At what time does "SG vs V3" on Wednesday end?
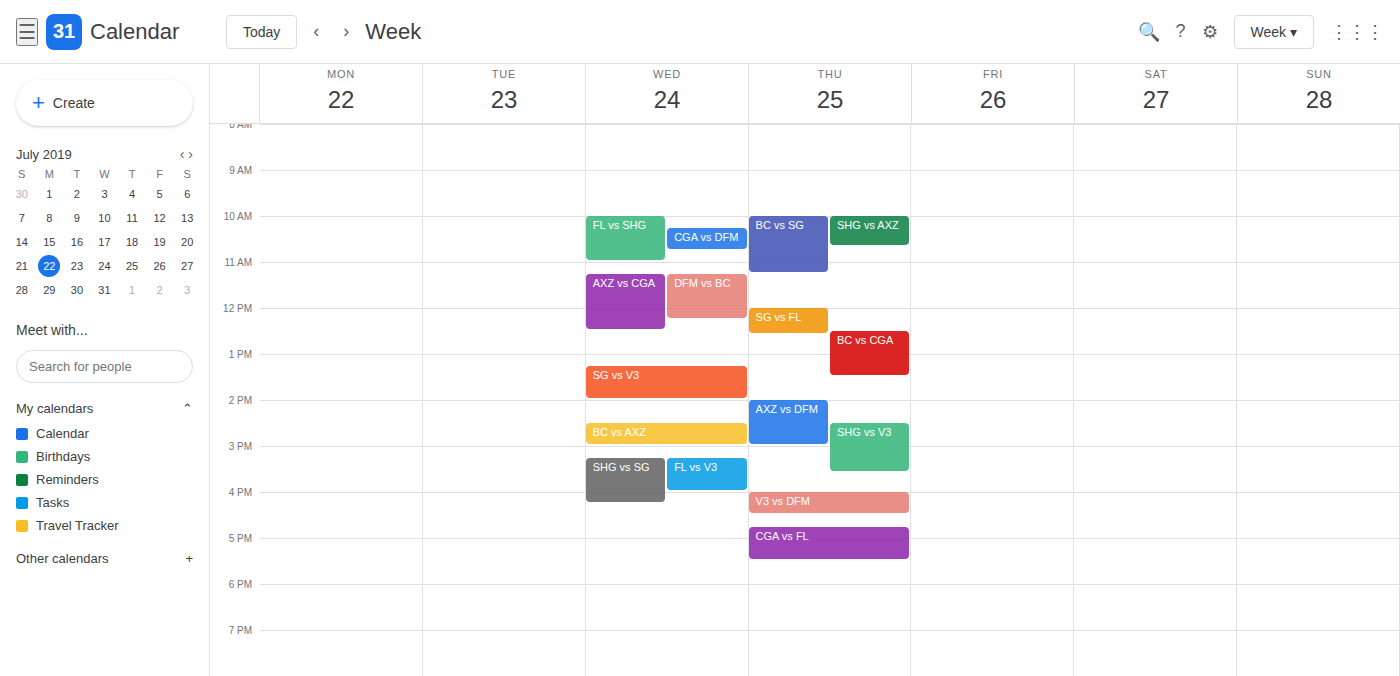
14:00